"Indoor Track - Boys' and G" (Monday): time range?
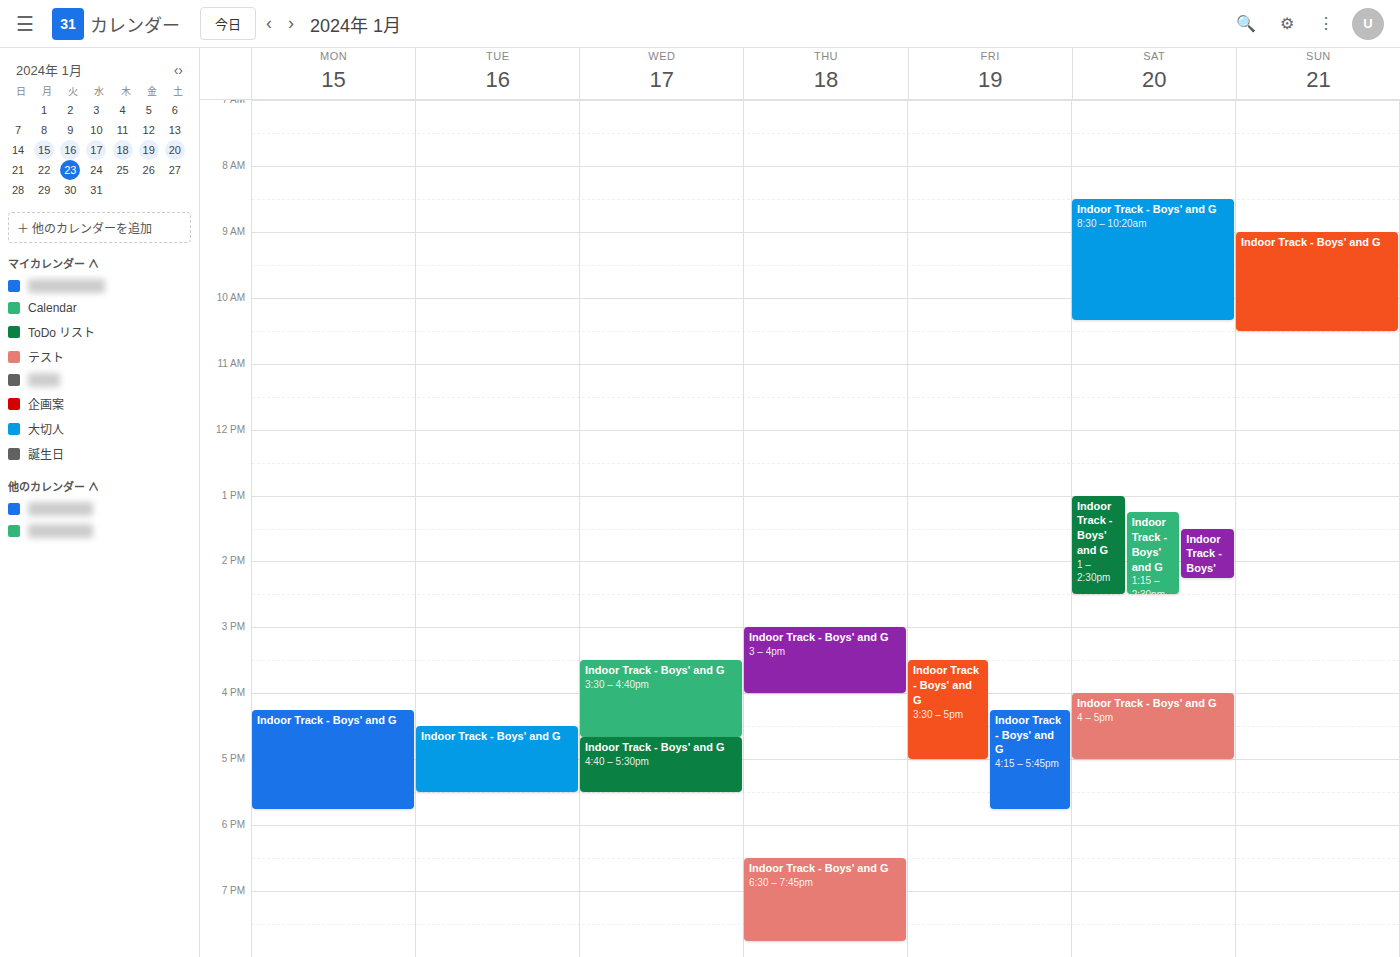
16:15 to 17:45